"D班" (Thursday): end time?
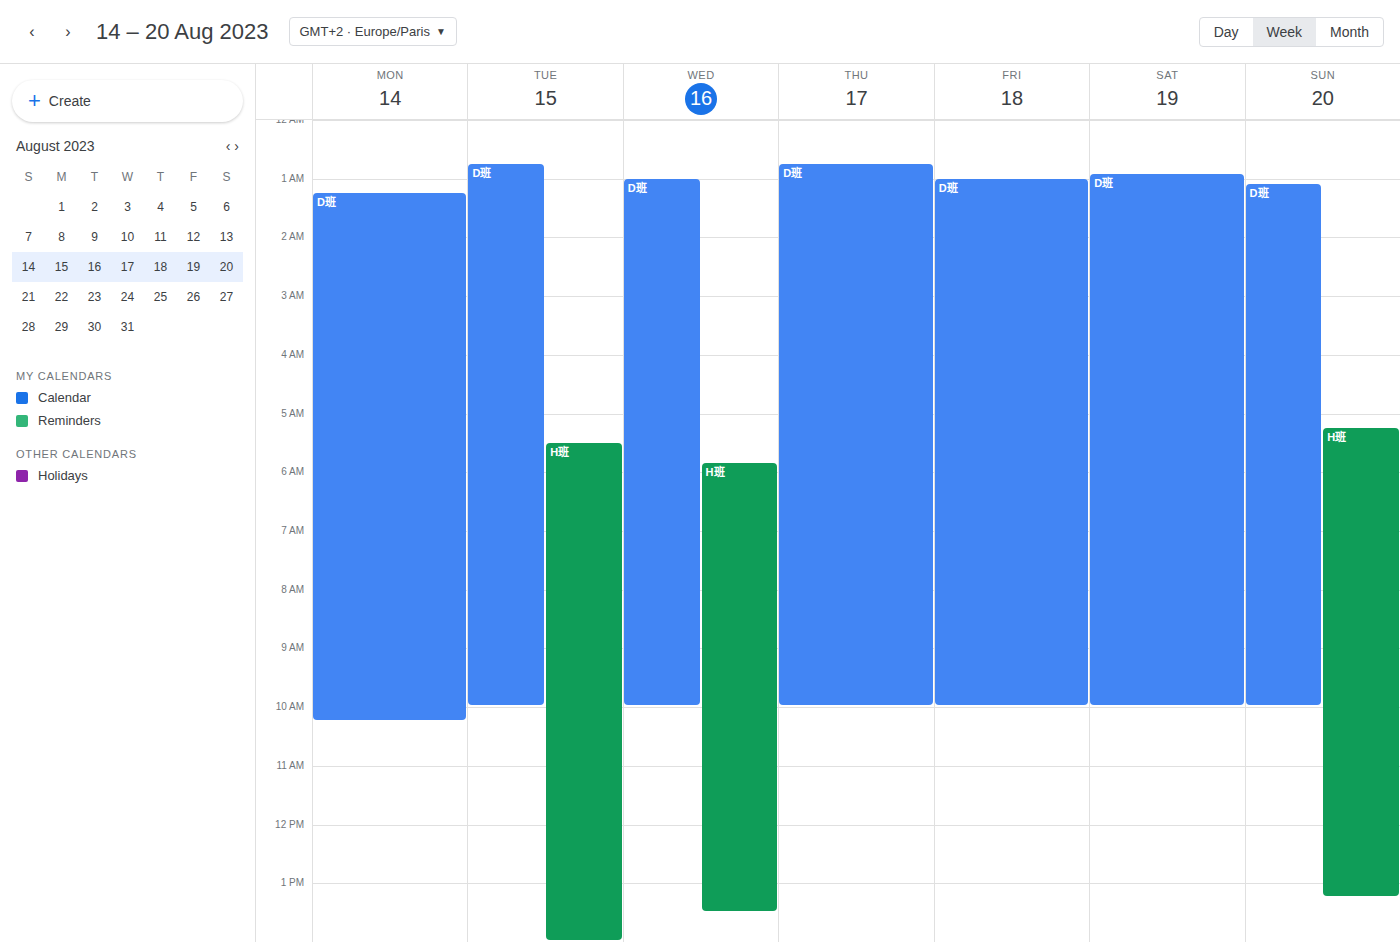
10:00 AM